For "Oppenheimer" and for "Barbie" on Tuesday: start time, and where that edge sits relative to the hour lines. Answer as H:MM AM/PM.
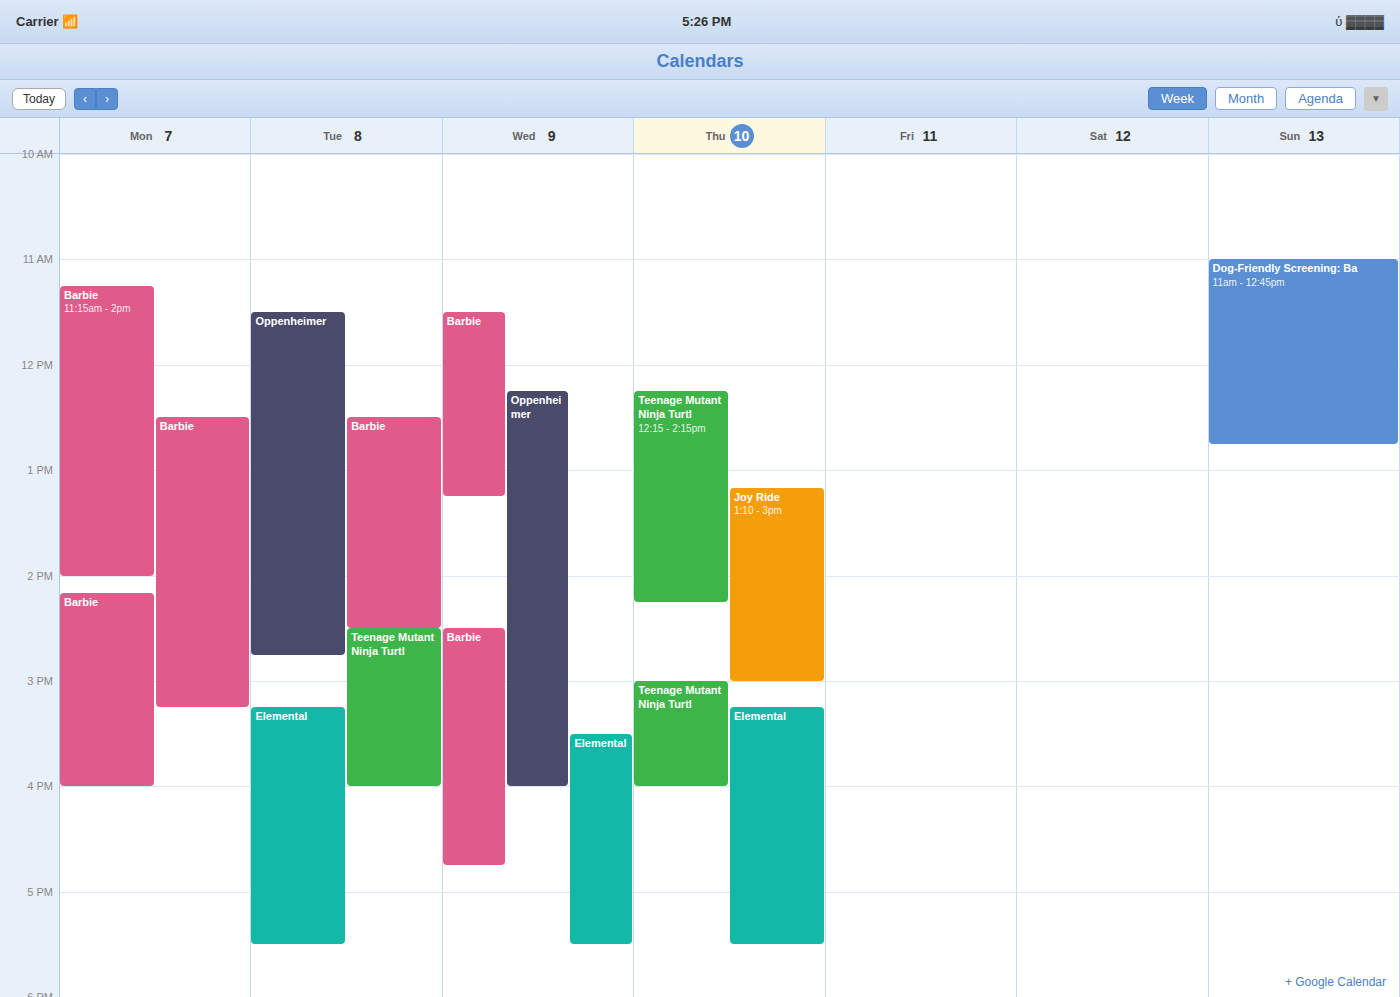
"Oppenheimer": 11:30 AM, halfway between the 11 AM and 12 PM lines. "Barbie": 12:30 PM, halfway between the 12 PM and 1 PM lines.